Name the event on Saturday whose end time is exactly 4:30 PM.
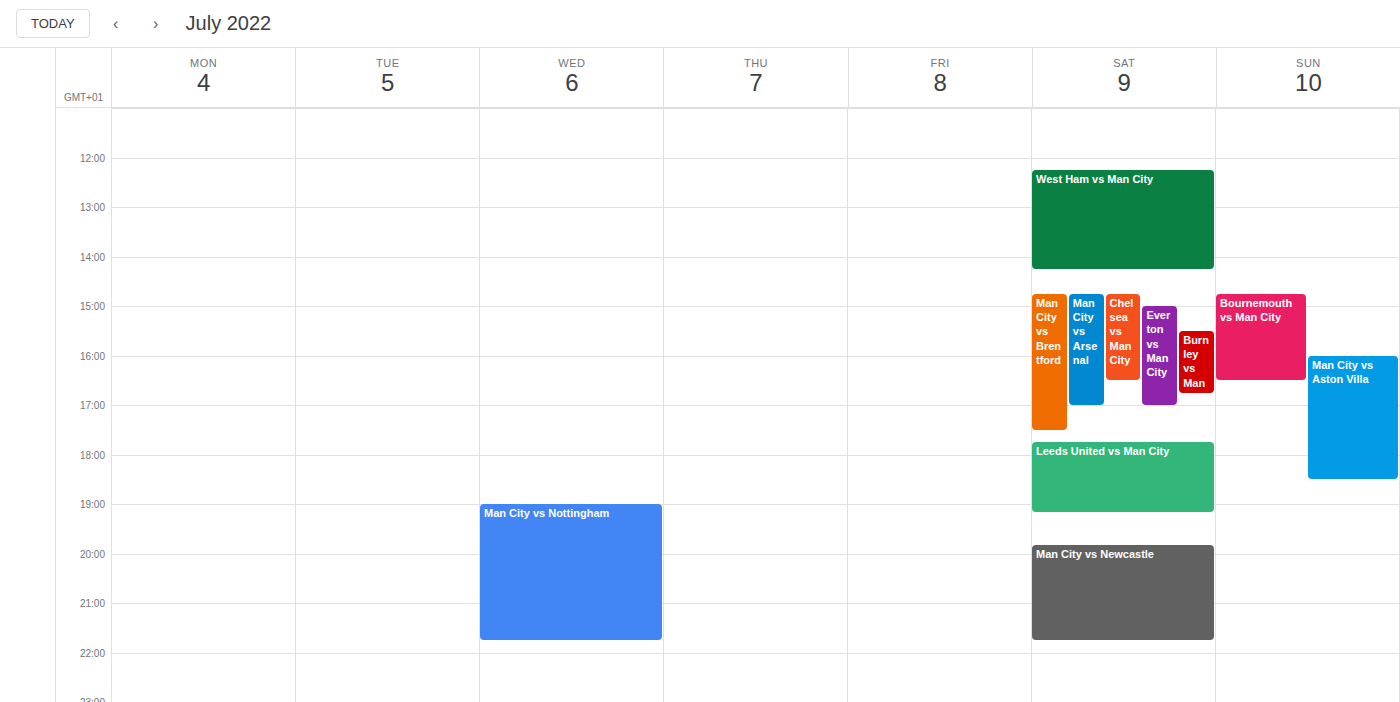
"Chelsea vs Man City"